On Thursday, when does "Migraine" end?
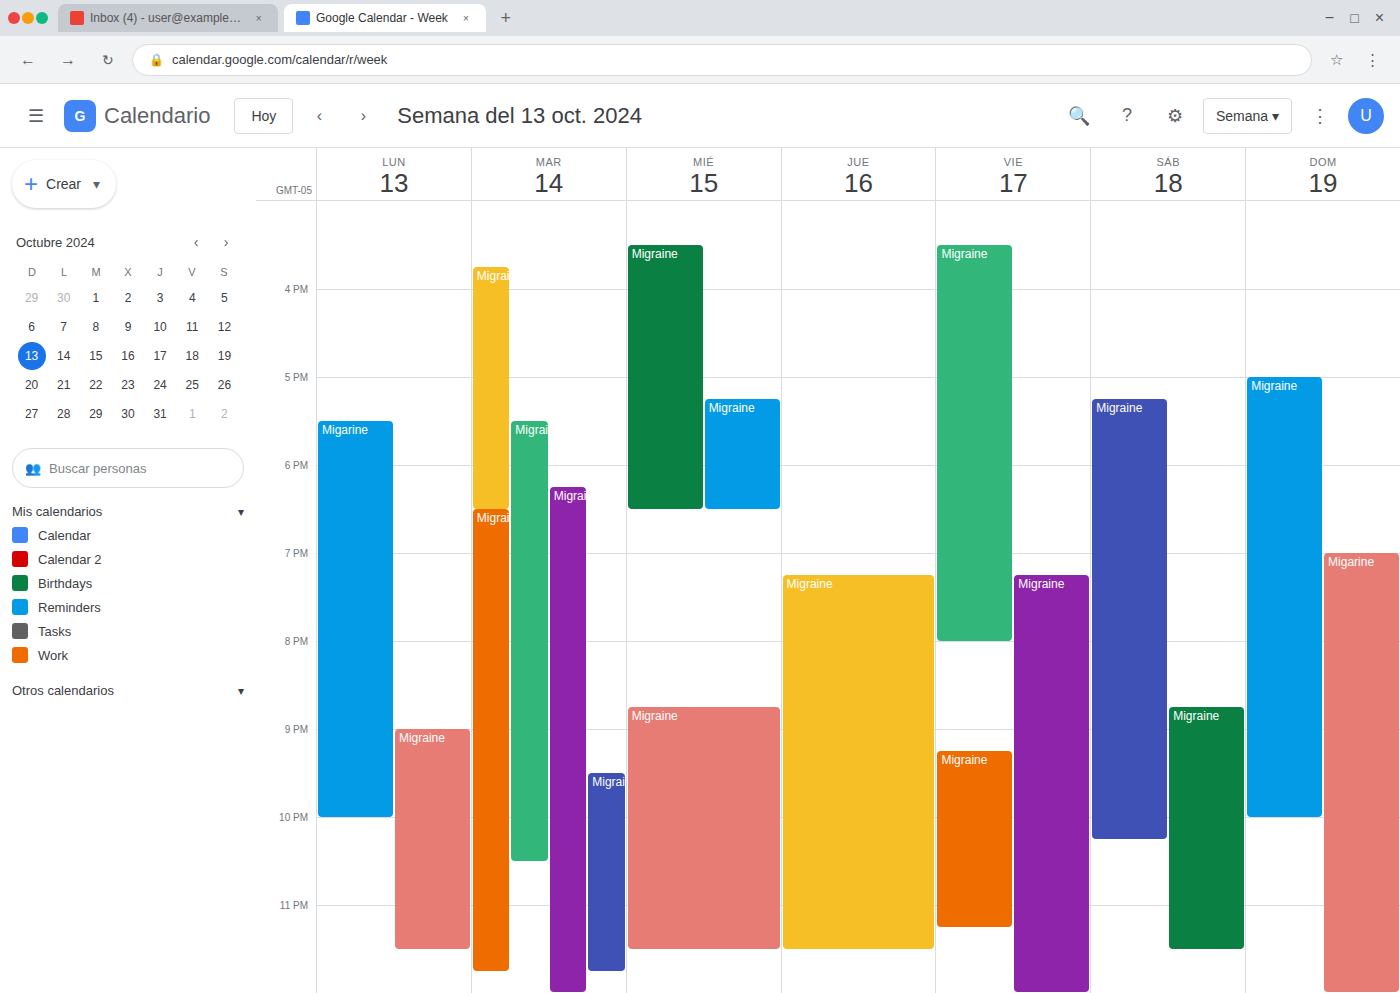
11:30 PM